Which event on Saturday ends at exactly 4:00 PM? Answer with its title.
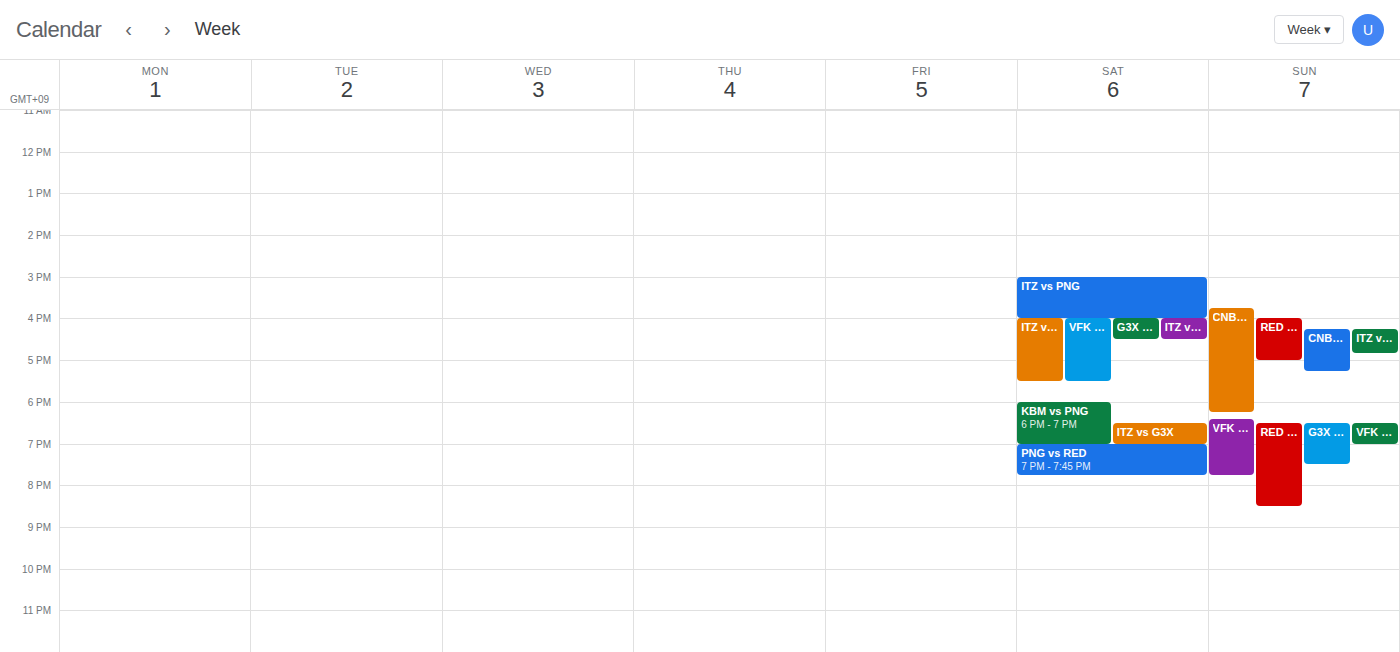
"ITZ vs PNG"